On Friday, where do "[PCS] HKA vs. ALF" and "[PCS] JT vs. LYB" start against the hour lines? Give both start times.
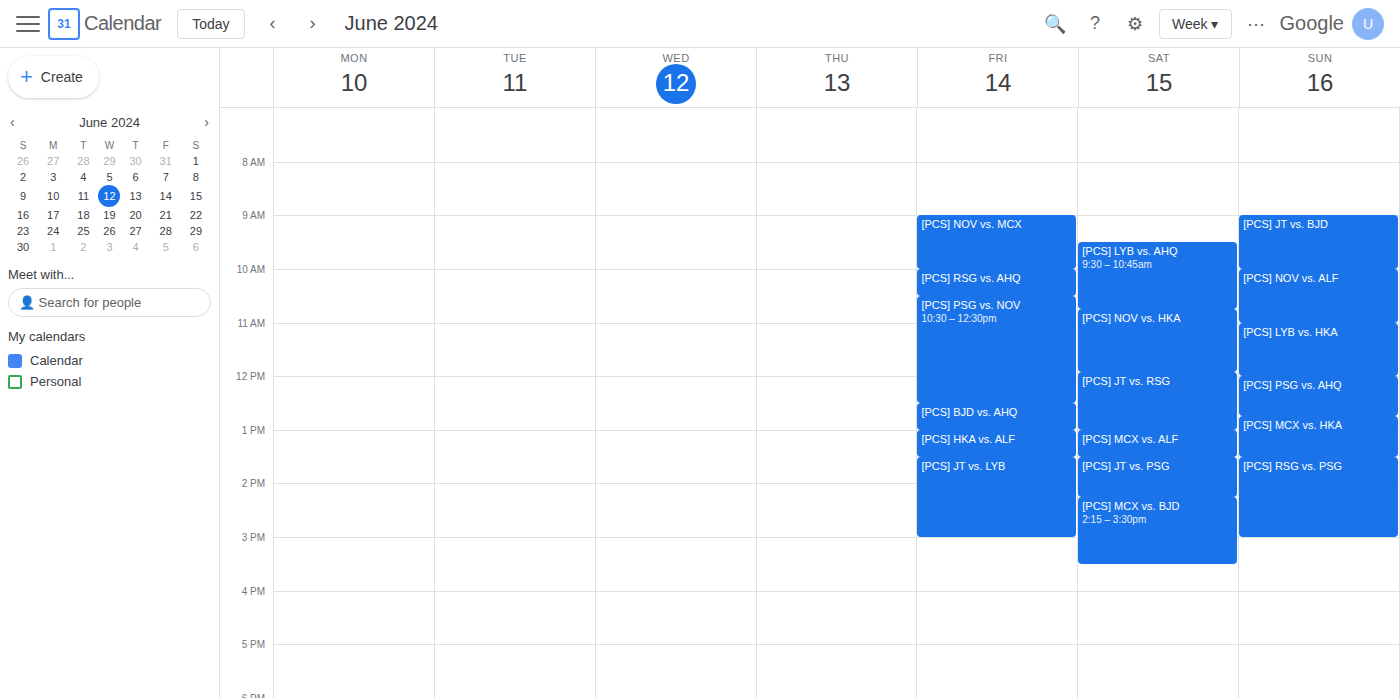
"[PCS] HKA vs. ALF": 13:00, exactly on the 13:00 line. "[PCS] JT vs. LYB": 13:30, halfway between the 13:00 and 14:00 lines.